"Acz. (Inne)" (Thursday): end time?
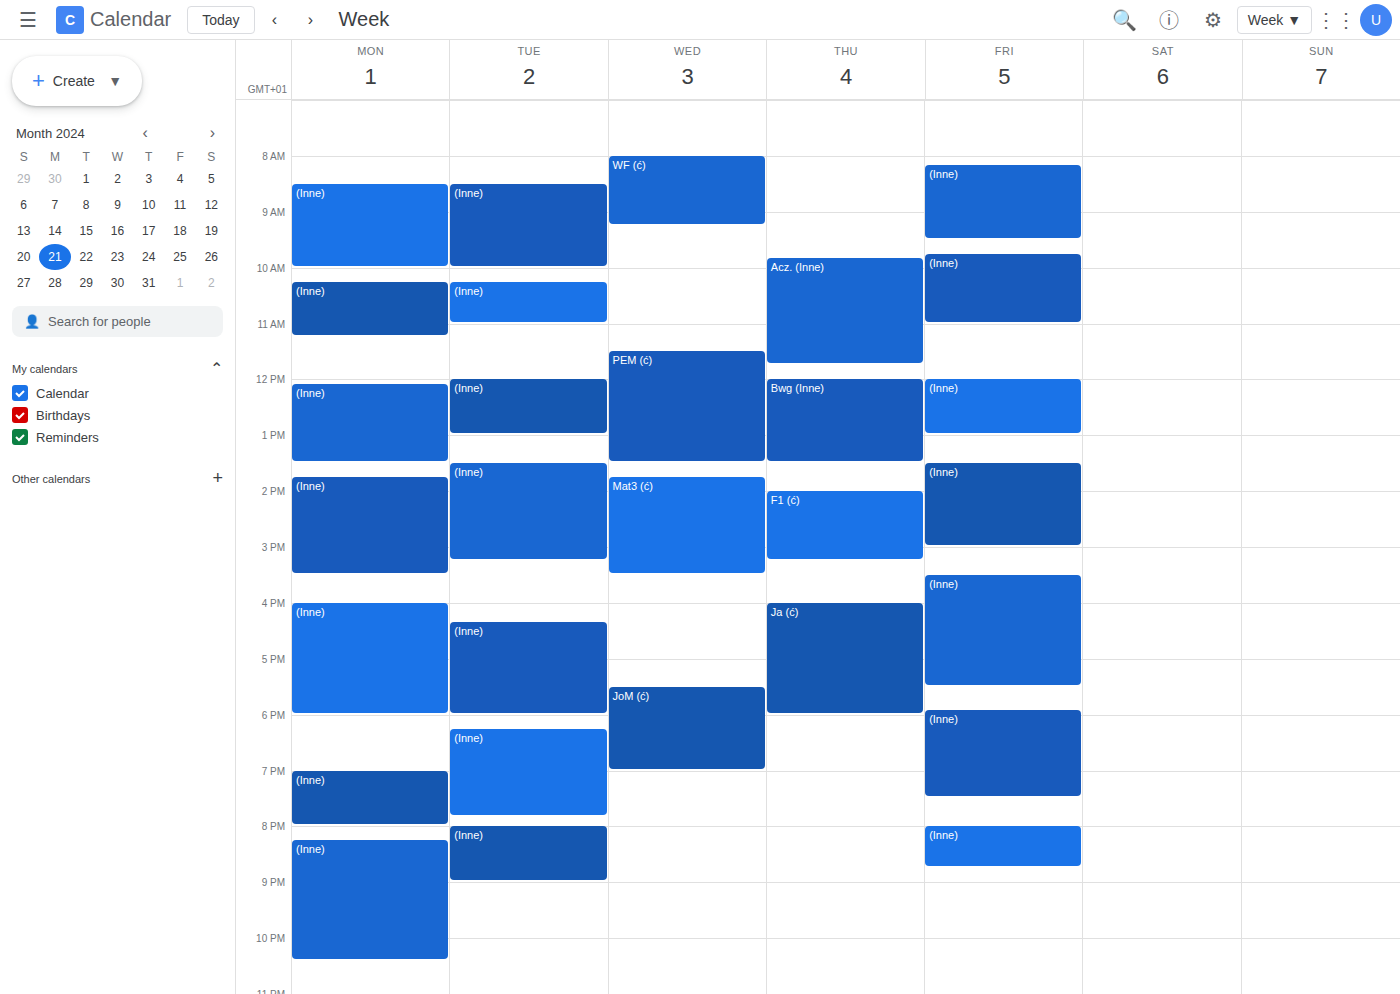
11:45 AM